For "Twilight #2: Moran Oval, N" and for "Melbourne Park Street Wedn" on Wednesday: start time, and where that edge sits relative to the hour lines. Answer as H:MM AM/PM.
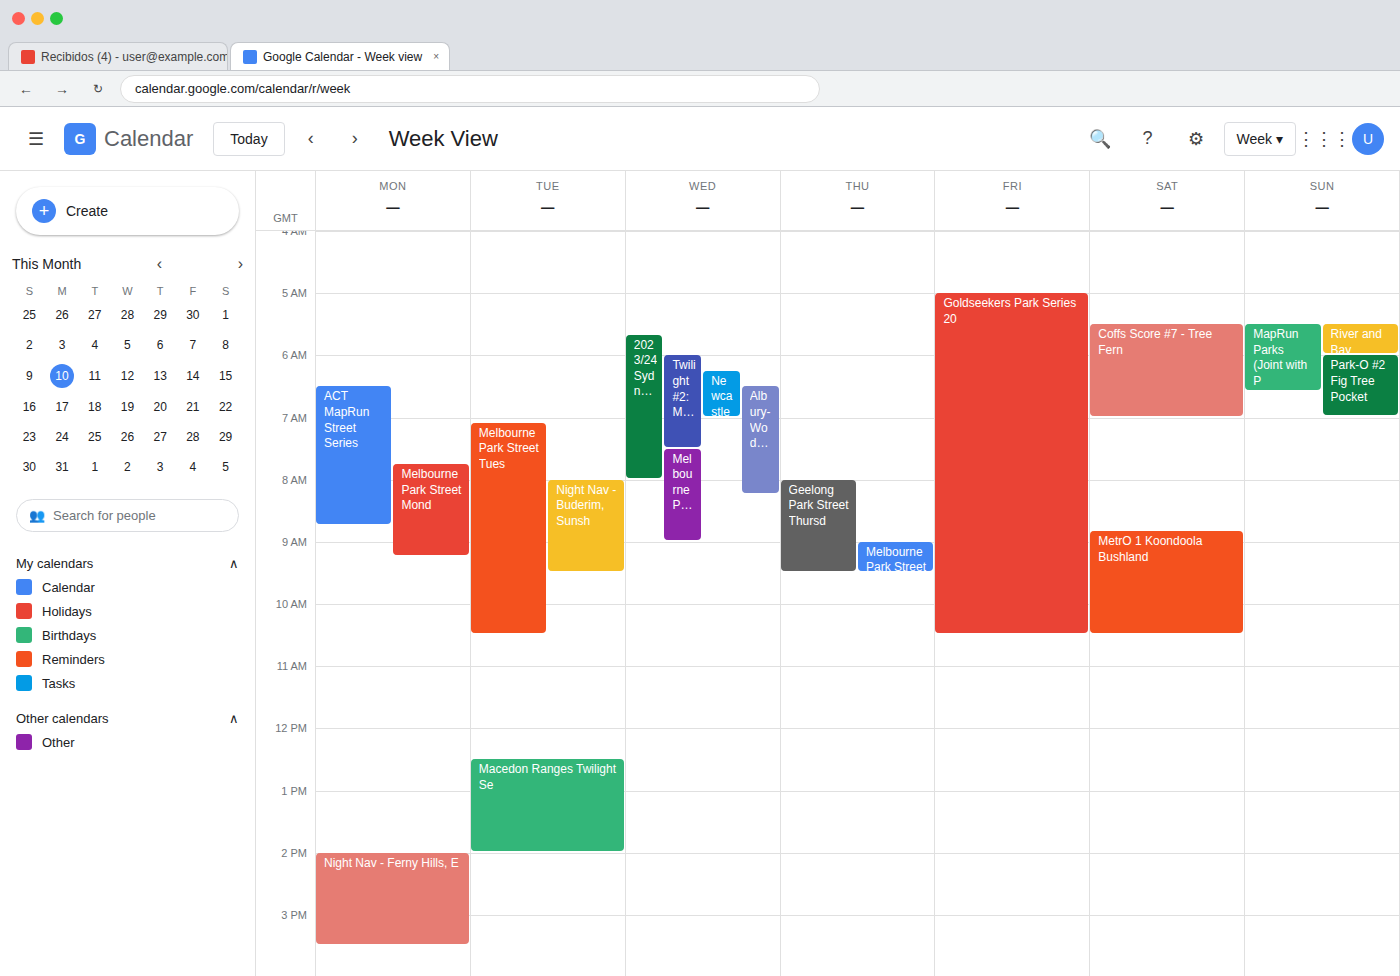
"Twilight #2: Moran Oval, N": 6:00 AM, exactly on the 6 AM line. "Melbourne Park Street Wedn": 7:30 AM, halfway between the 7 AM and 8 AM lines.